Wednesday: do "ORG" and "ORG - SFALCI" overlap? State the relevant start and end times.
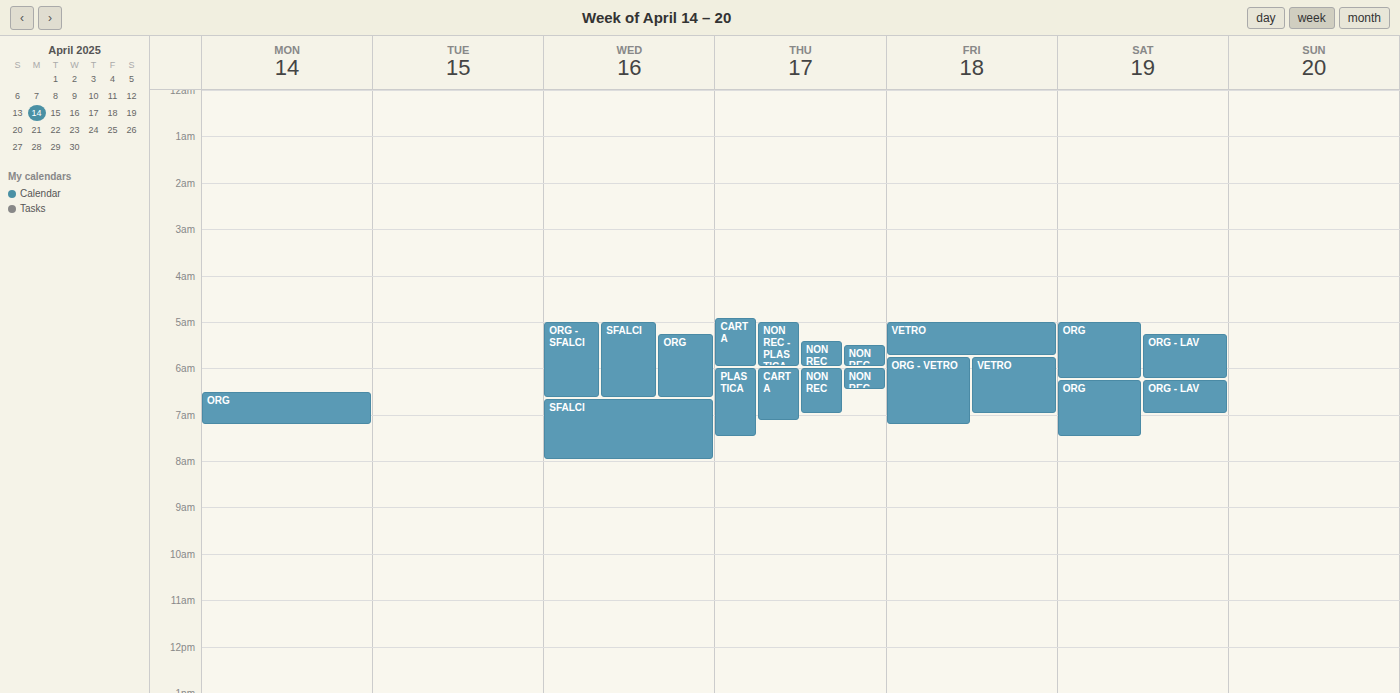
"ORG" runs 5:15 AM to 6:40 AM, inside "ORG - SFALCI" -- they overlap.